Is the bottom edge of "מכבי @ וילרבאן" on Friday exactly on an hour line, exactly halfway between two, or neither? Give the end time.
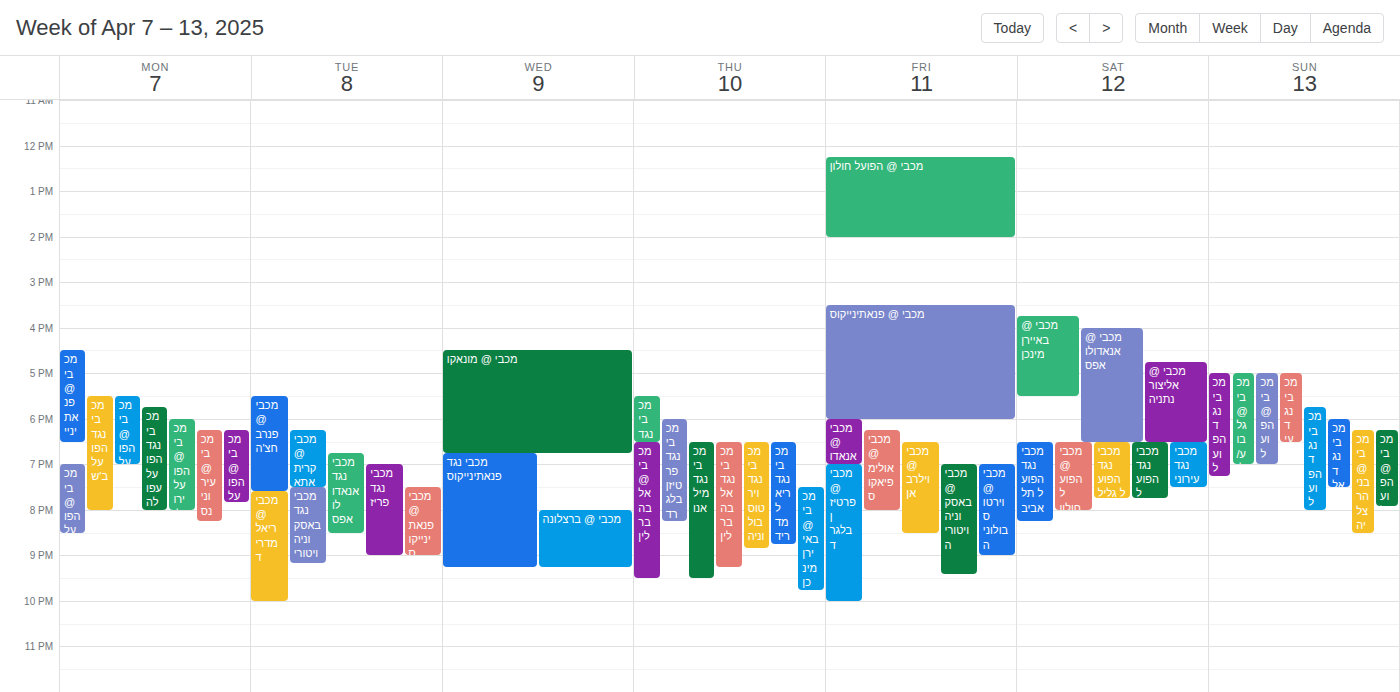
8:30 PM -- halfway between the 8 PM and 9 PM lines.